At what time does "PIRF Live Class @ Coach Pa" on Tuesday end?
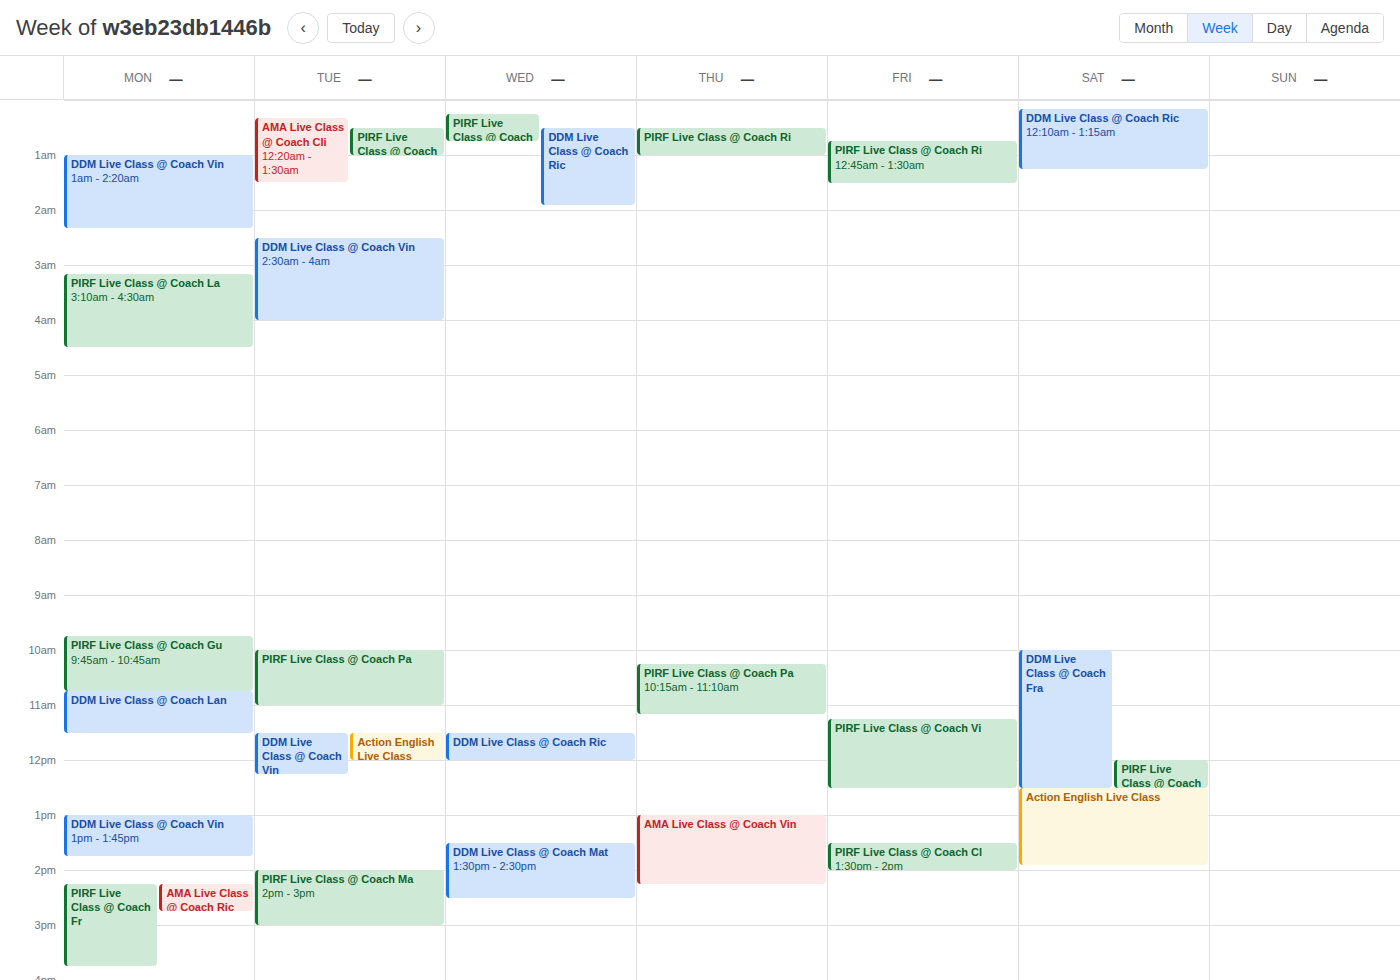
11:00 AM